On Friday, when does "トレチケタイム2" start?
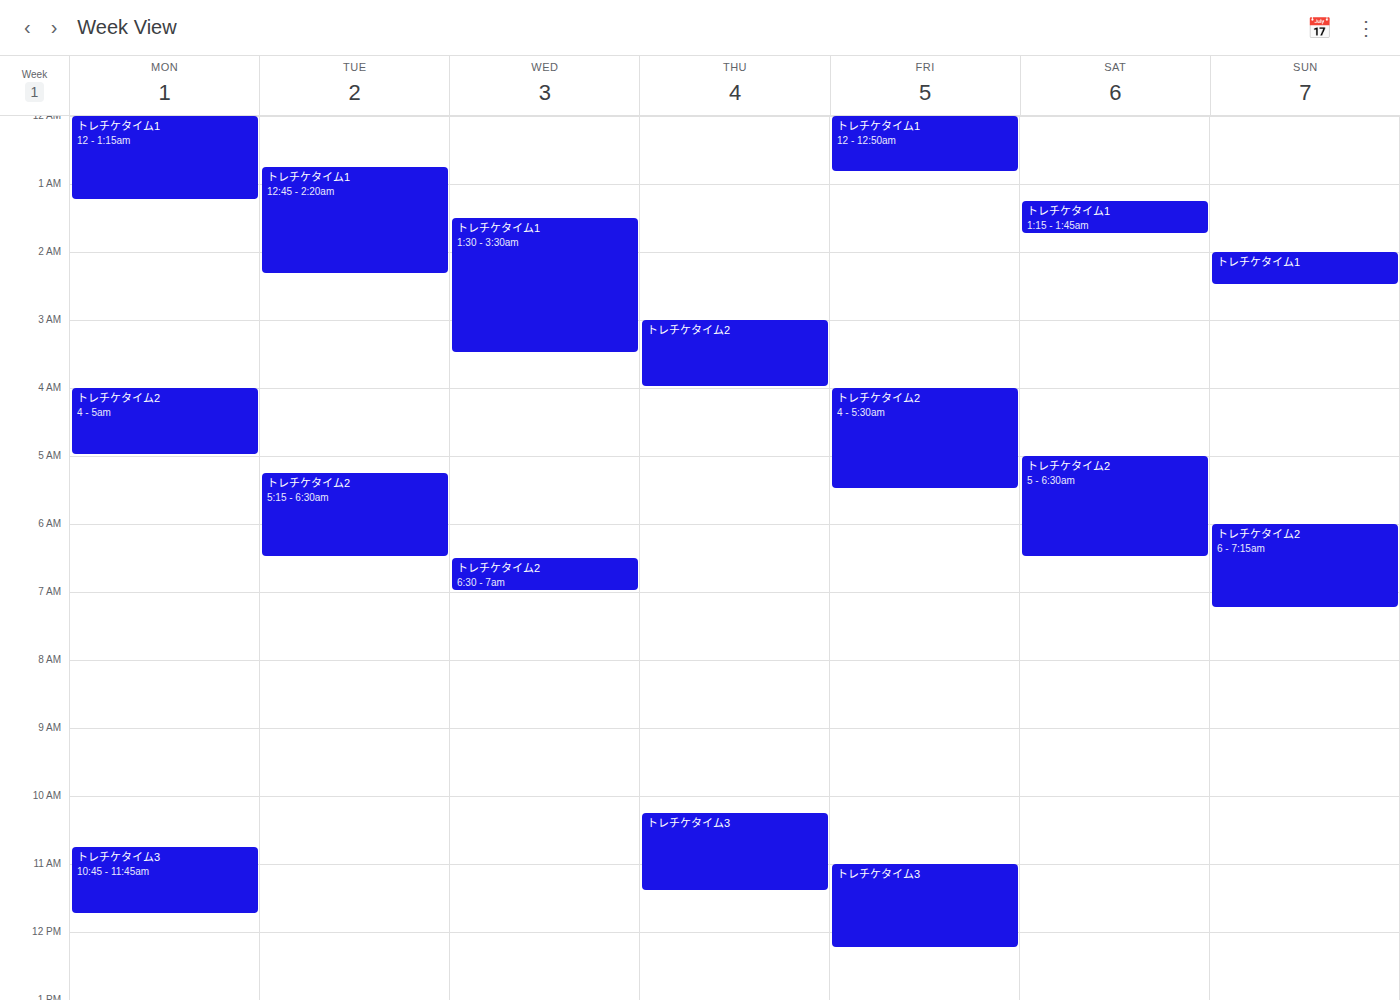
4:00 AM